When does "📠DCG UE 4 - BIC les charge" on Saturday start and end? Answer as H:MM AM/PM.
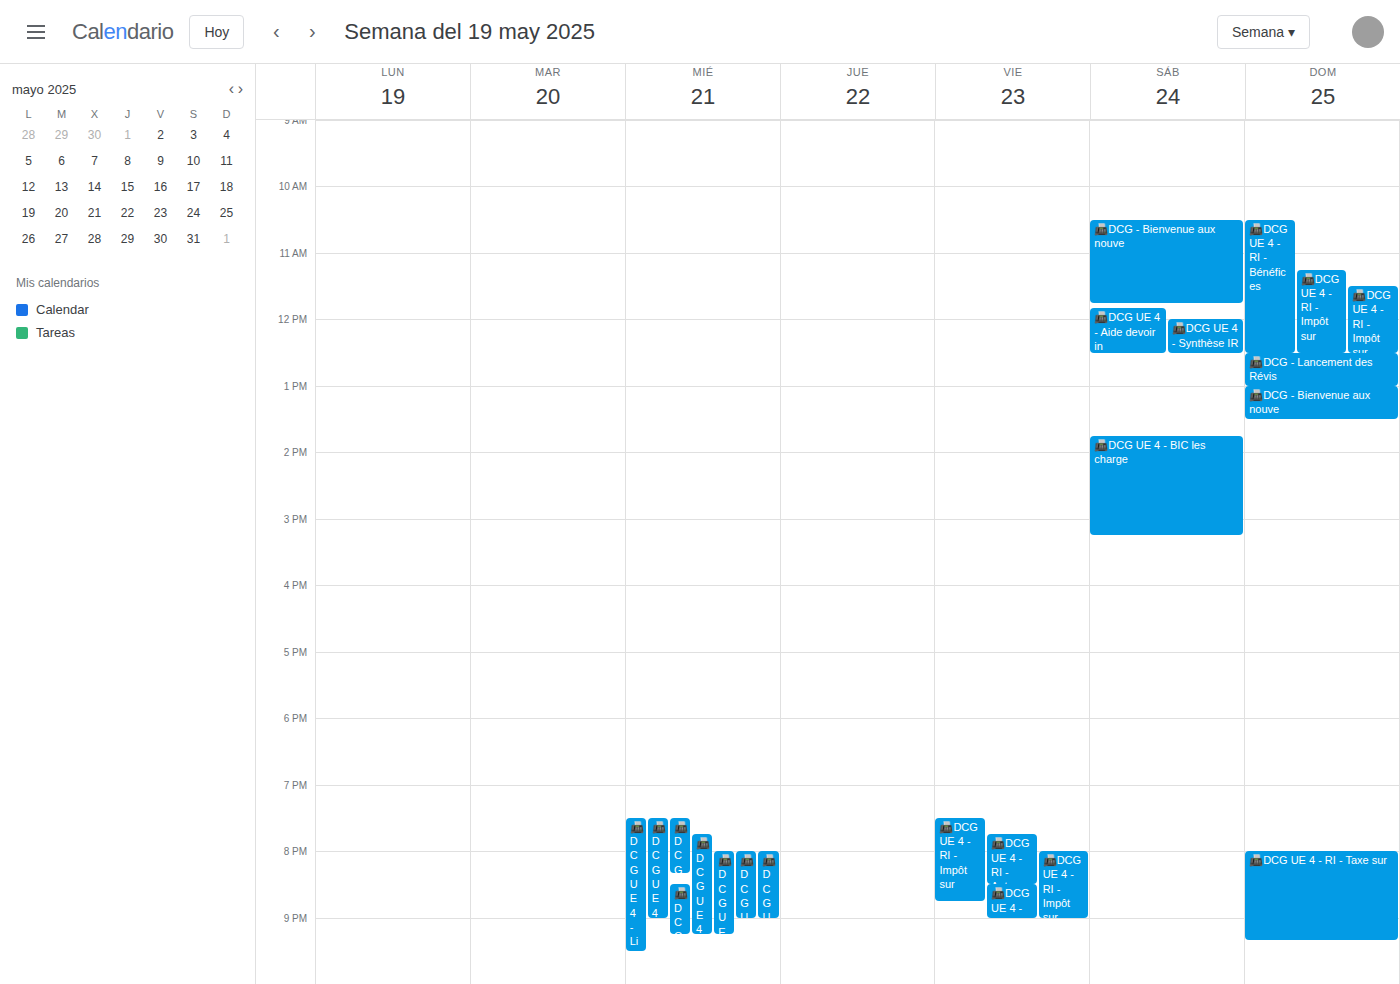
1:45 PM to 3:15 PM